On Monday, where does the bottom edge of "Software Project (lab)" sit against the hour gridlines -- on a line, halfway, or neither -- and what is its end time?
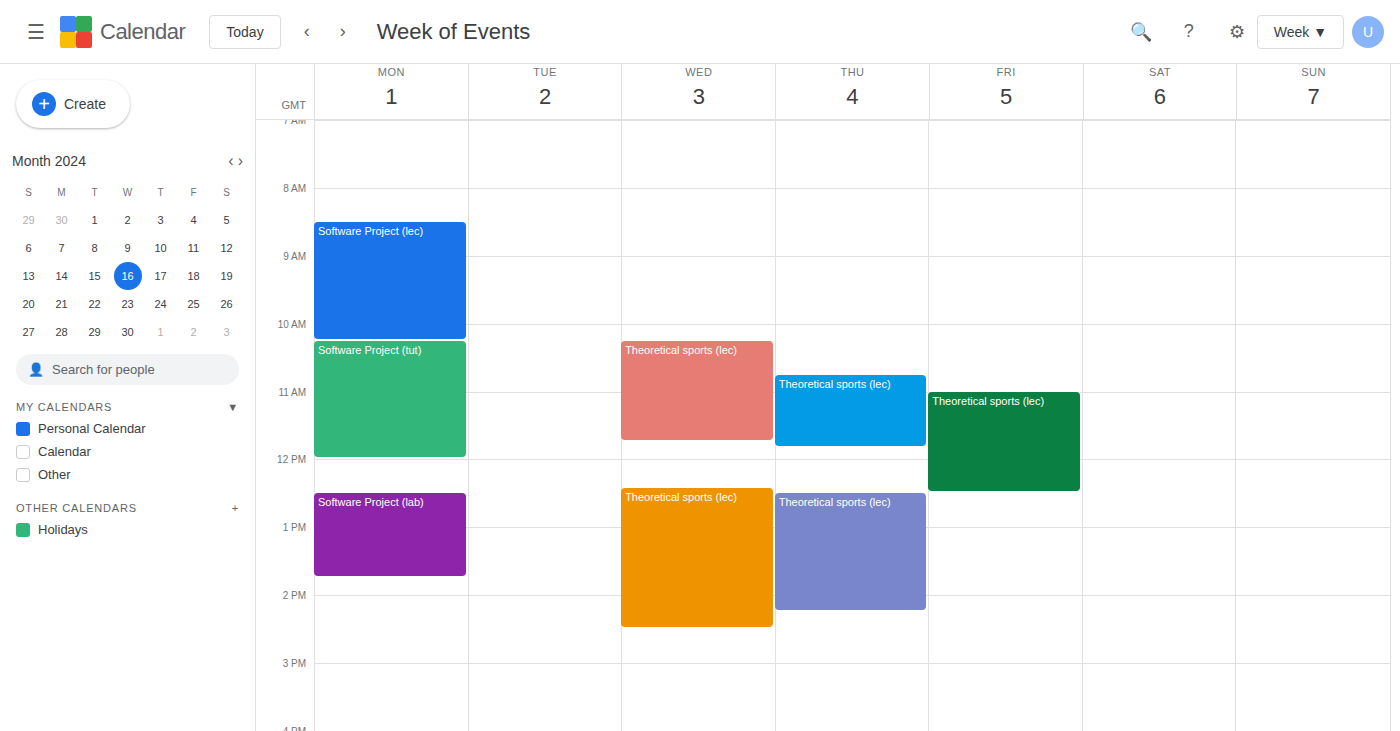
1:45 PM -- neither: three quarters of the way from the 1 PM line to the 2 PM line.